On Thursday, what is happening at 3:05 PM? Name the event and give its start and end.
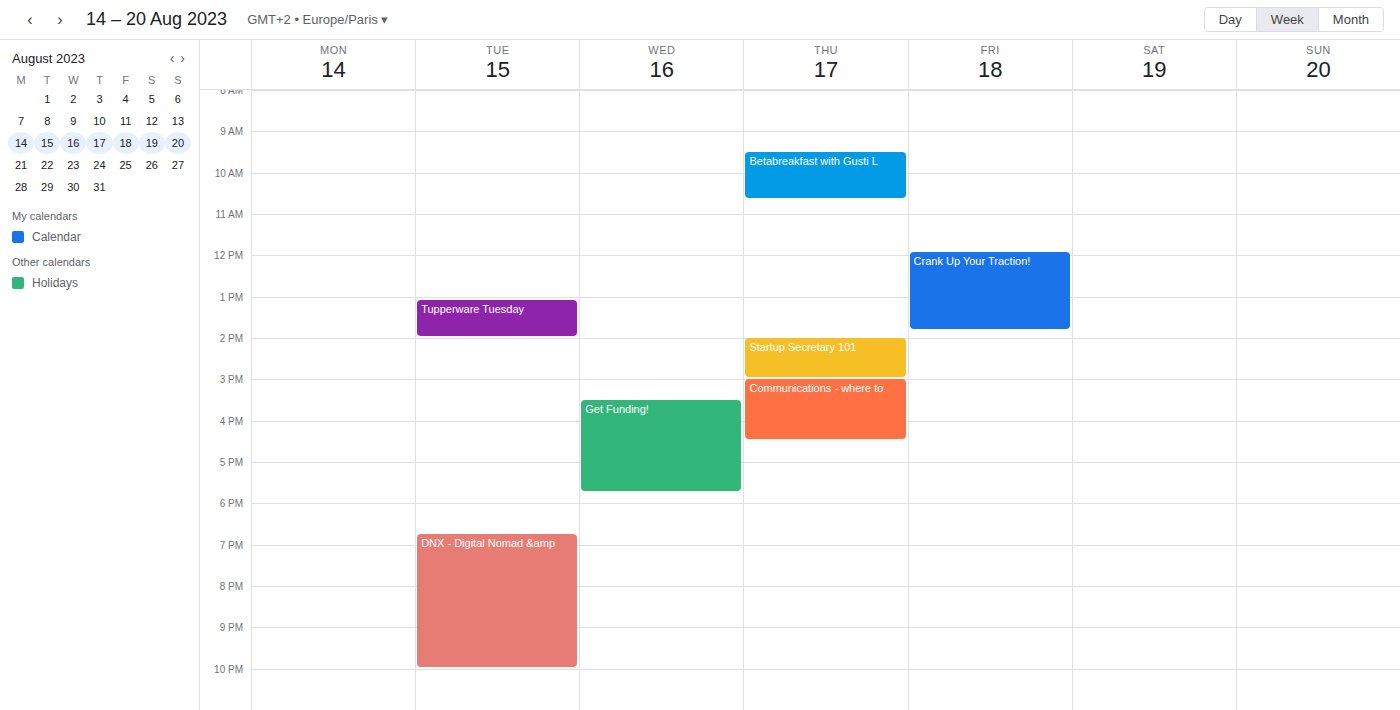
"Communications - where to", 3:00 PM to 4:30 PM